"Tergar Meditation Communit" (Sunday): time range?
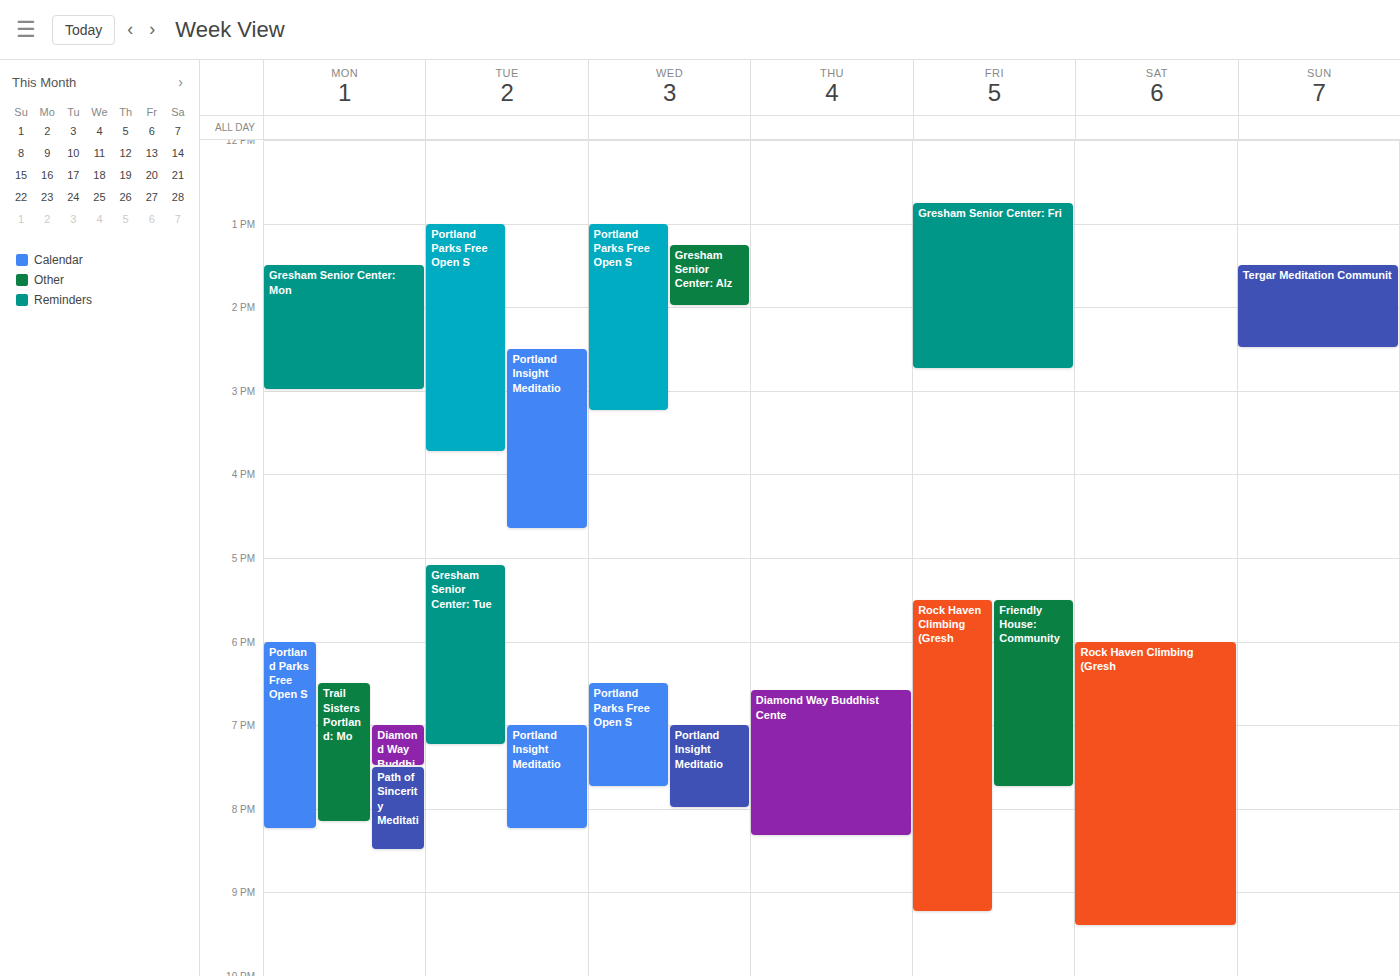
13:30 to 14:30